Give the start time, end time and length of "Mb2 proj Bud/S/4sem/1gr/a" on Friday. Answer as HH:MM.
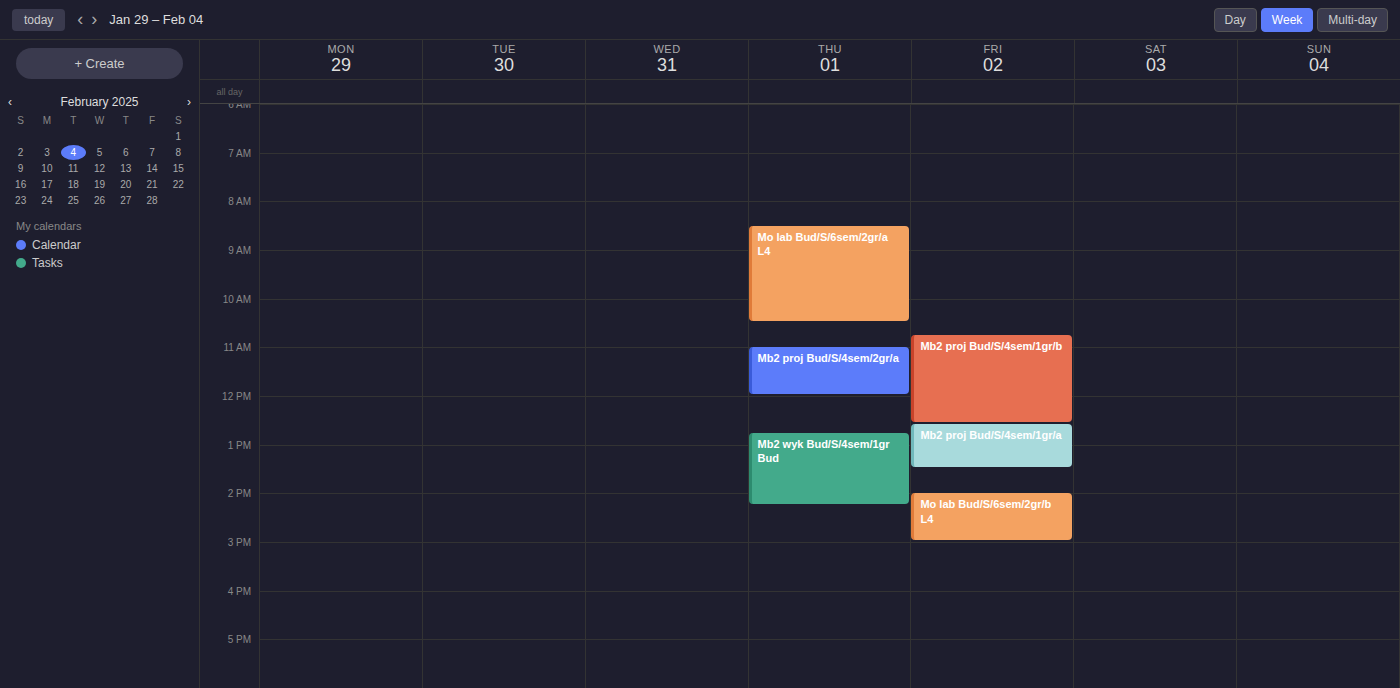
12:35 to 13:30, 55 minutes